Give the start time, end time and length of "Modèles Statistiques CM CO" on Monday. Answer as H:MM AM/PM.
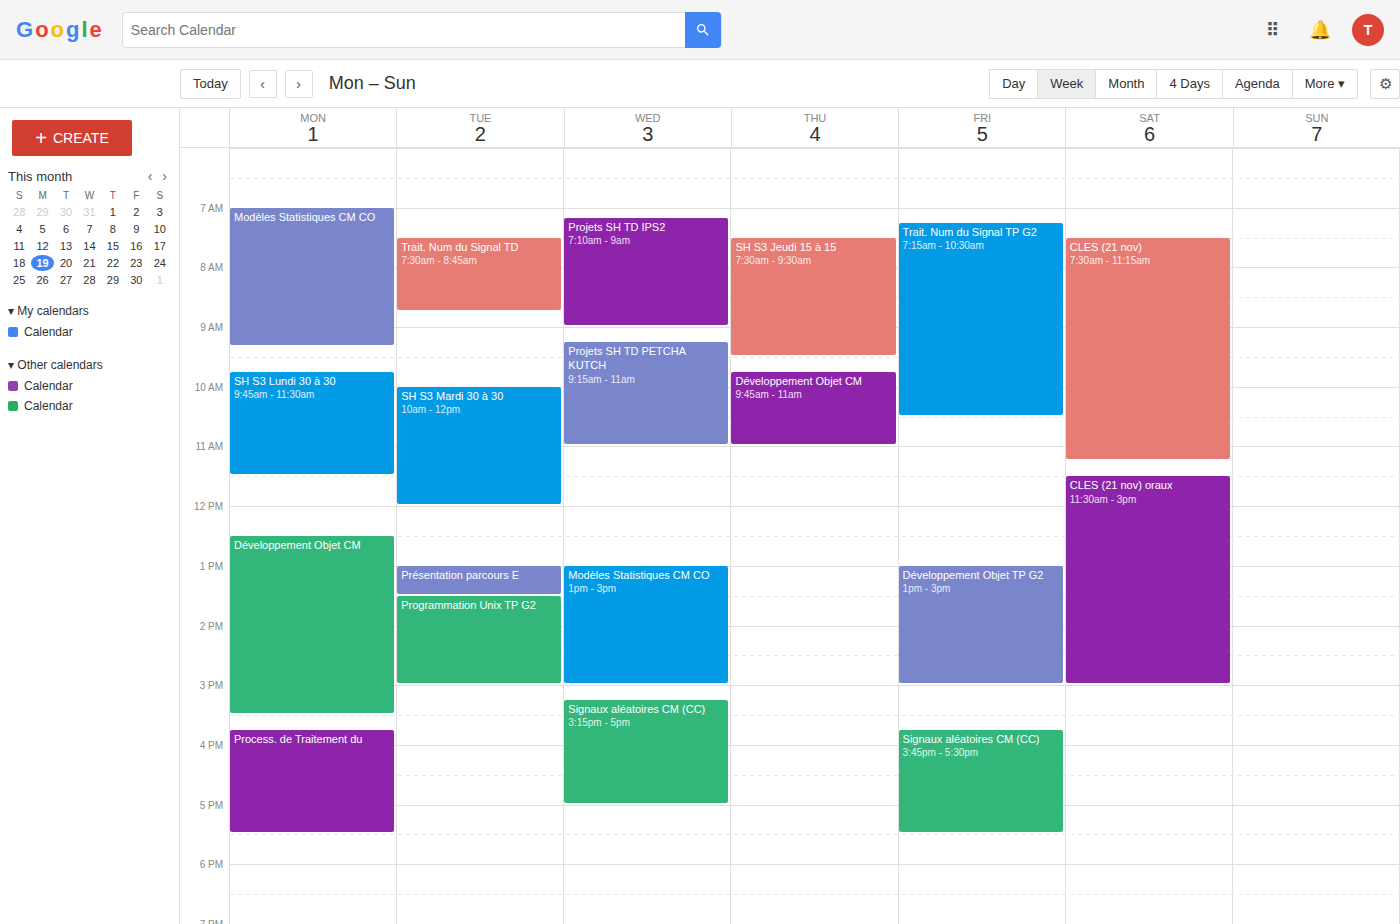
7:00 AM to 9:20 AM, 2 hours 20 minutes